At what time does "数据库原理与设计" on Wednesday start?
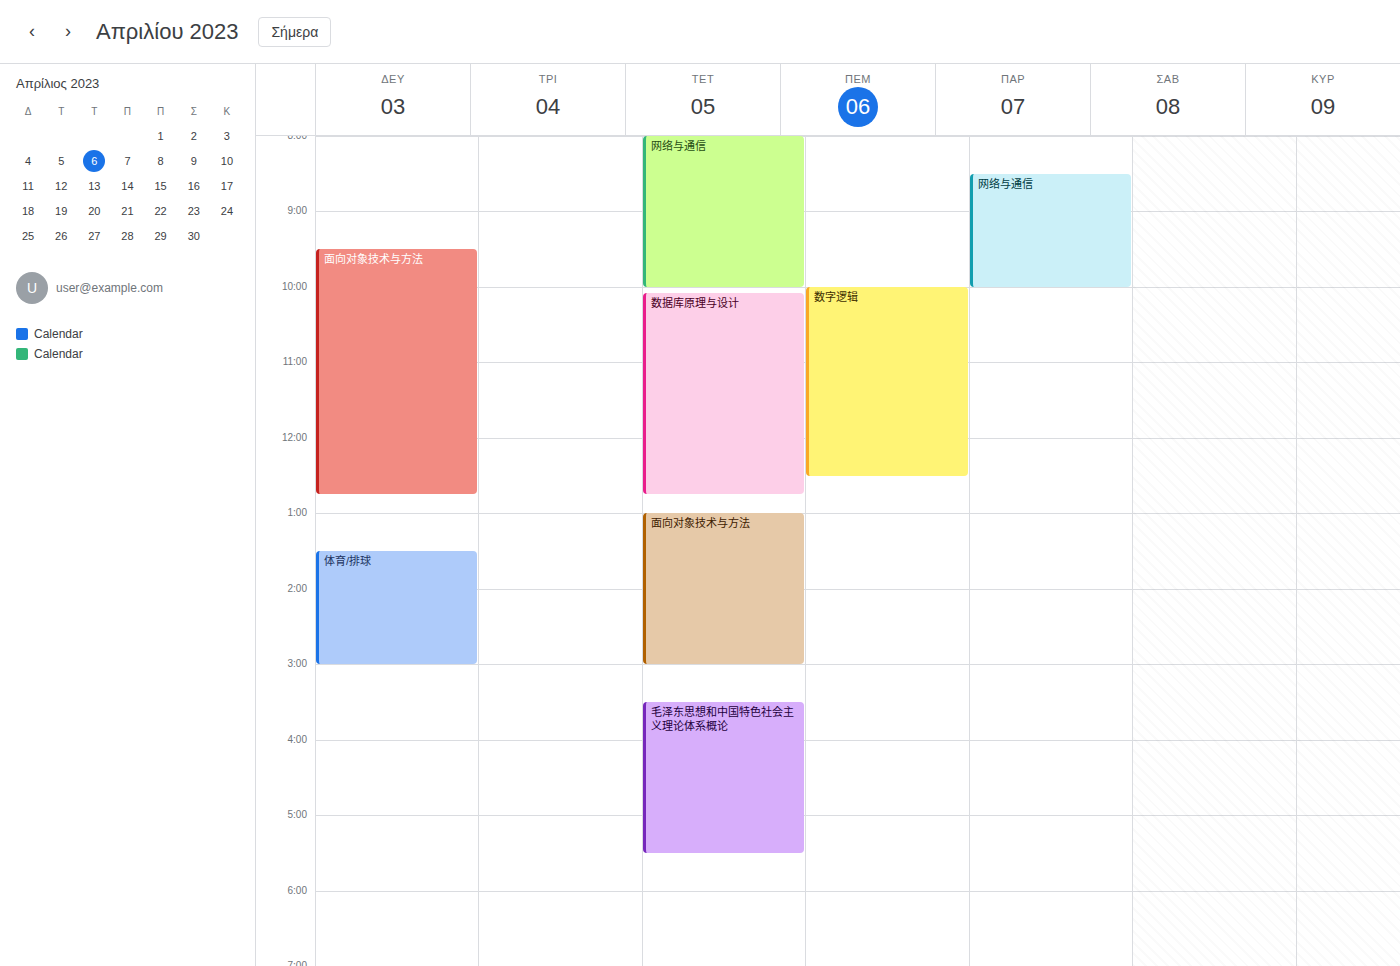
10:05 AM